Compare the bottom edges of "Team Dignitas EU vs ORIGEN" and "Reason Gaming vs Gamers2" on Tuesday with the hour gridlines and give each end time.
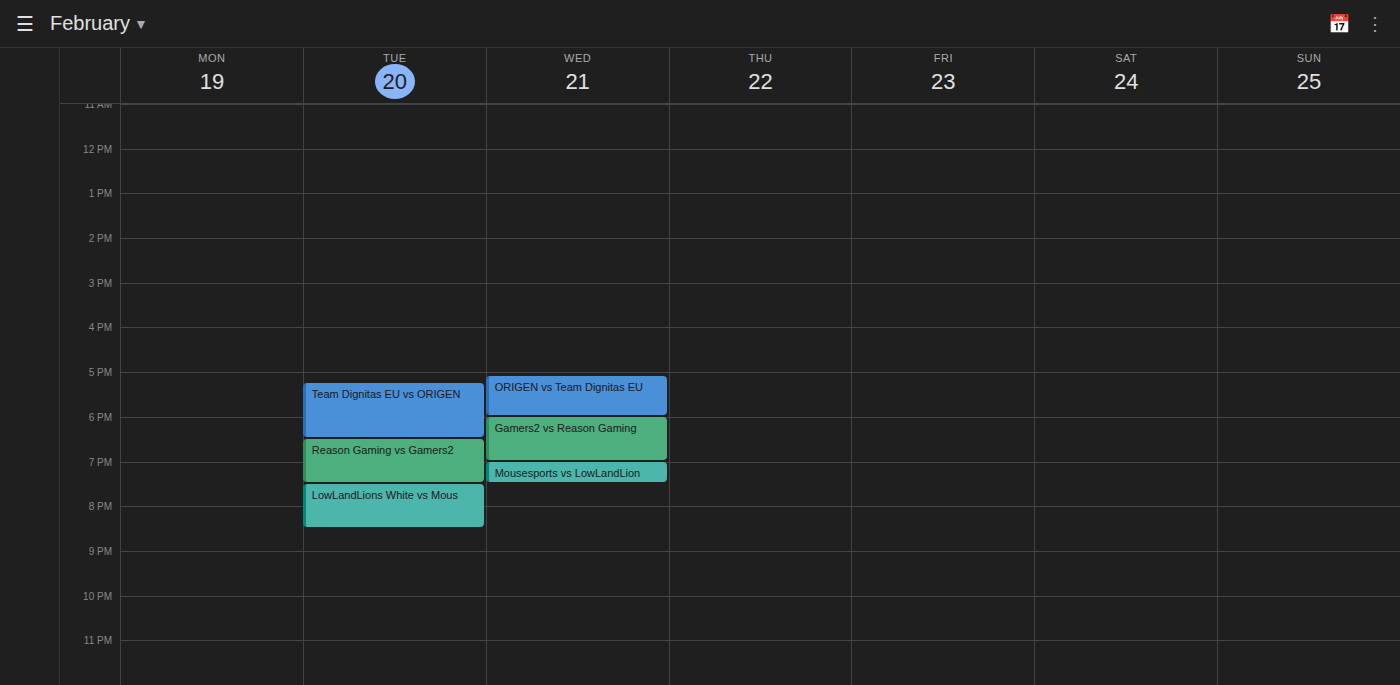
"Team Dignitas EU vs ORIGEN": 18:30, halfway between the 18:00 and 19:00 lines. "Reason Gaming vs Gamers2": 19:30, halfway between the 19:00 and 20:00 lines.